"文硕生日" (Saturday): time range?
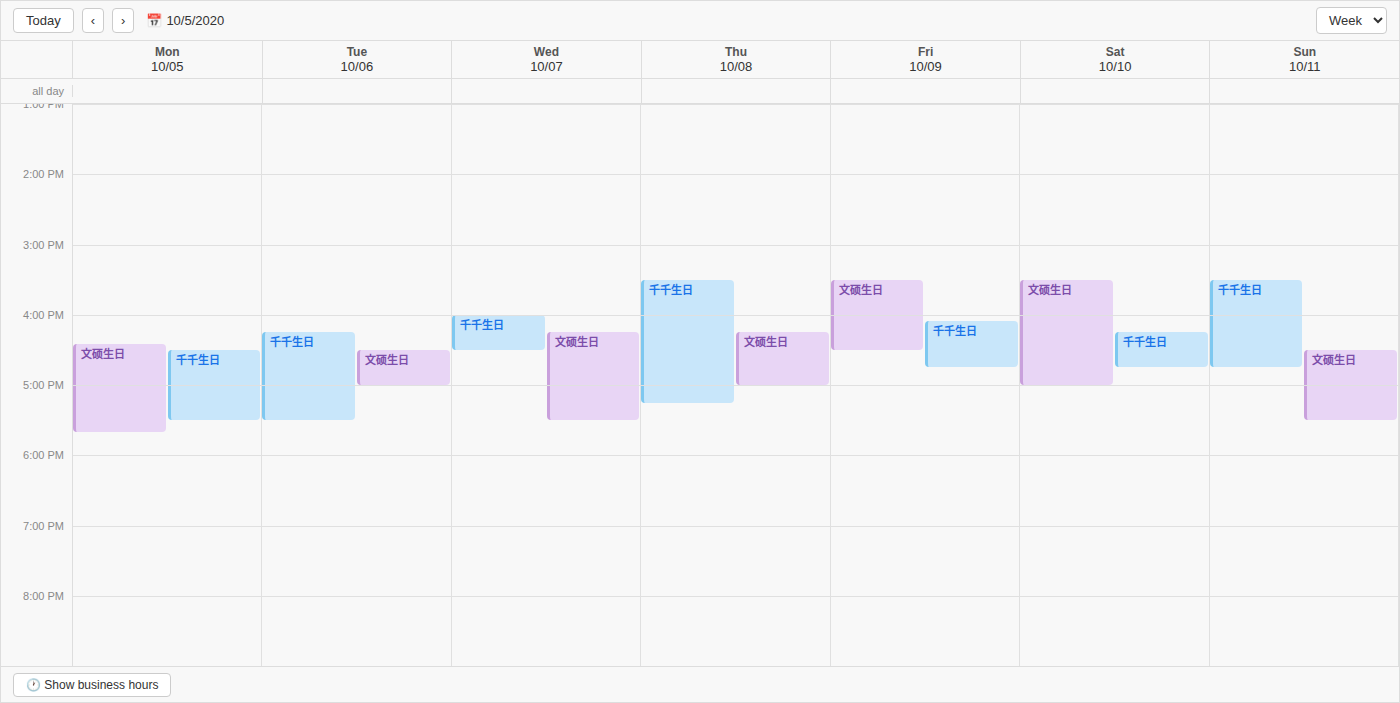
3:30 PM to 5:00 PM